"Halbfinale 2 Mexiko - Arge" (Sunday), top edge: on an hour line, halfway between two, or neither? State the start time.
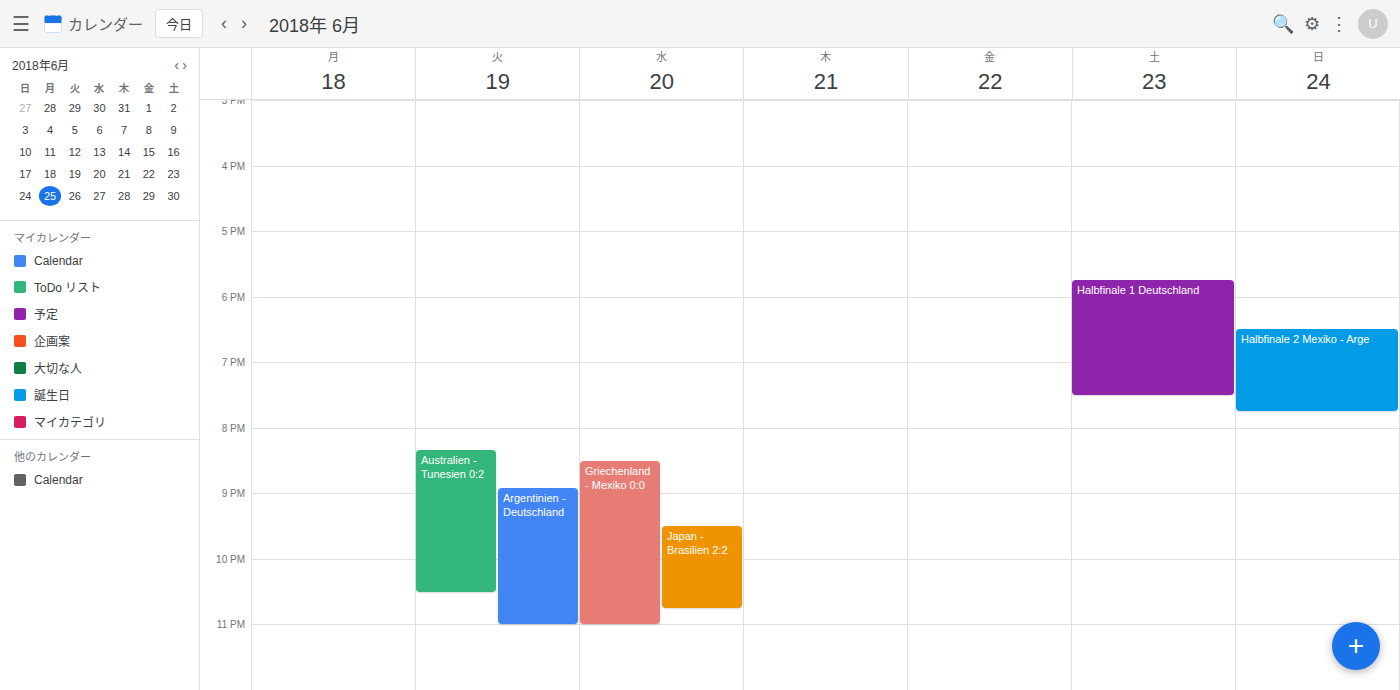
6:30 PM -- halfway between the 6 PM and 7 PM lines.